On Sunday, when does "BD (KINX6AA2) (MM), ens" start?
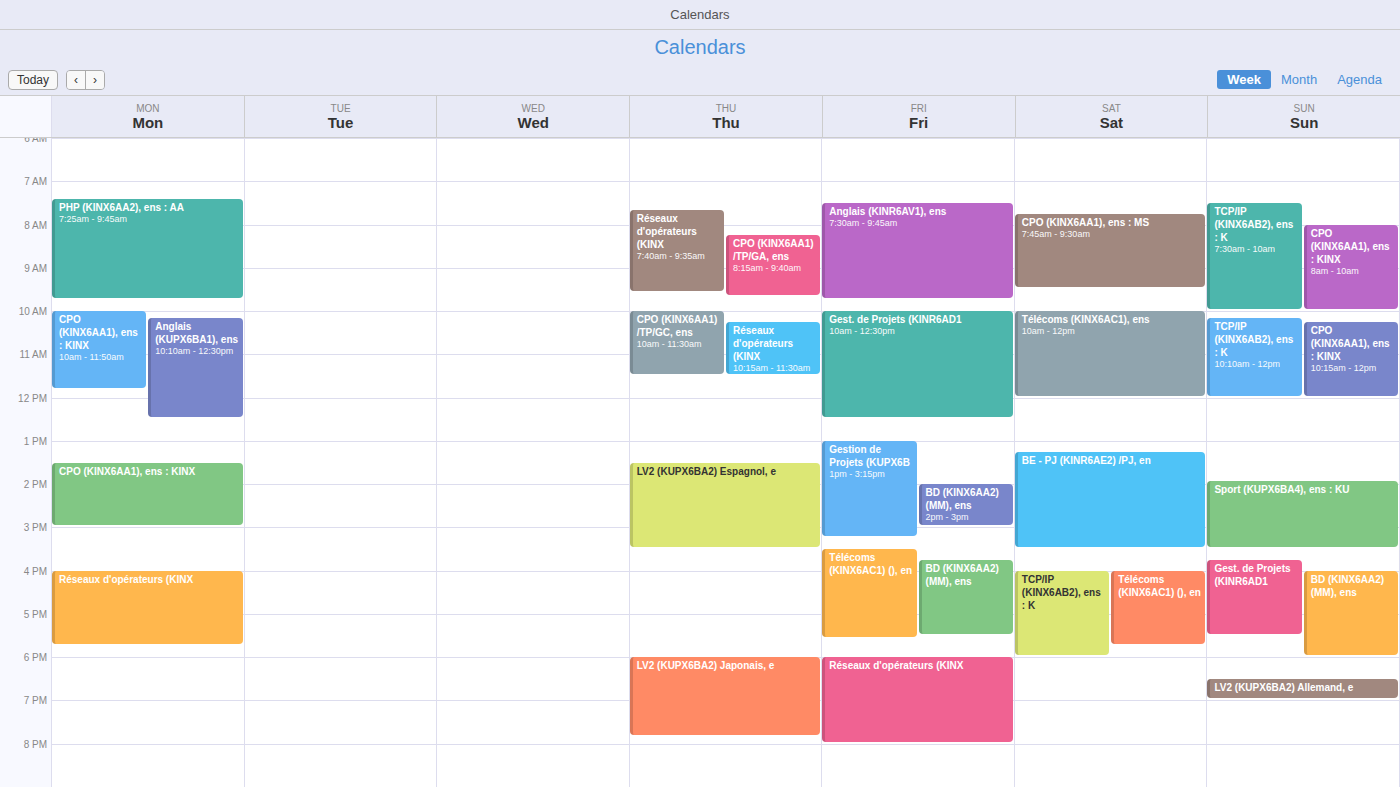
4:00 PM